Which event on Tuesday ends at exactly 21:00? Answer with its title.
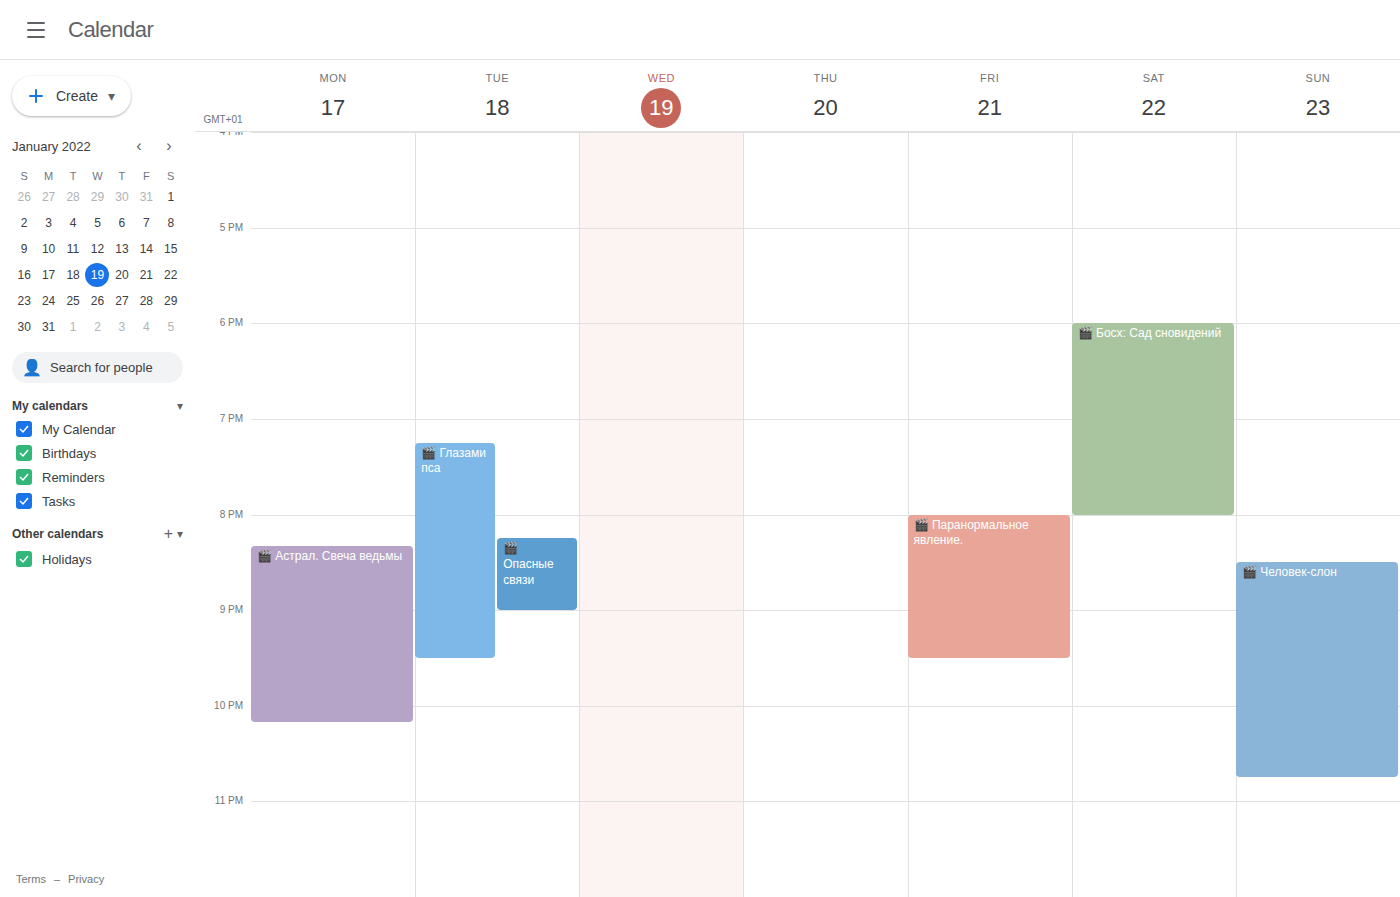
"🎬 Опасные связи"